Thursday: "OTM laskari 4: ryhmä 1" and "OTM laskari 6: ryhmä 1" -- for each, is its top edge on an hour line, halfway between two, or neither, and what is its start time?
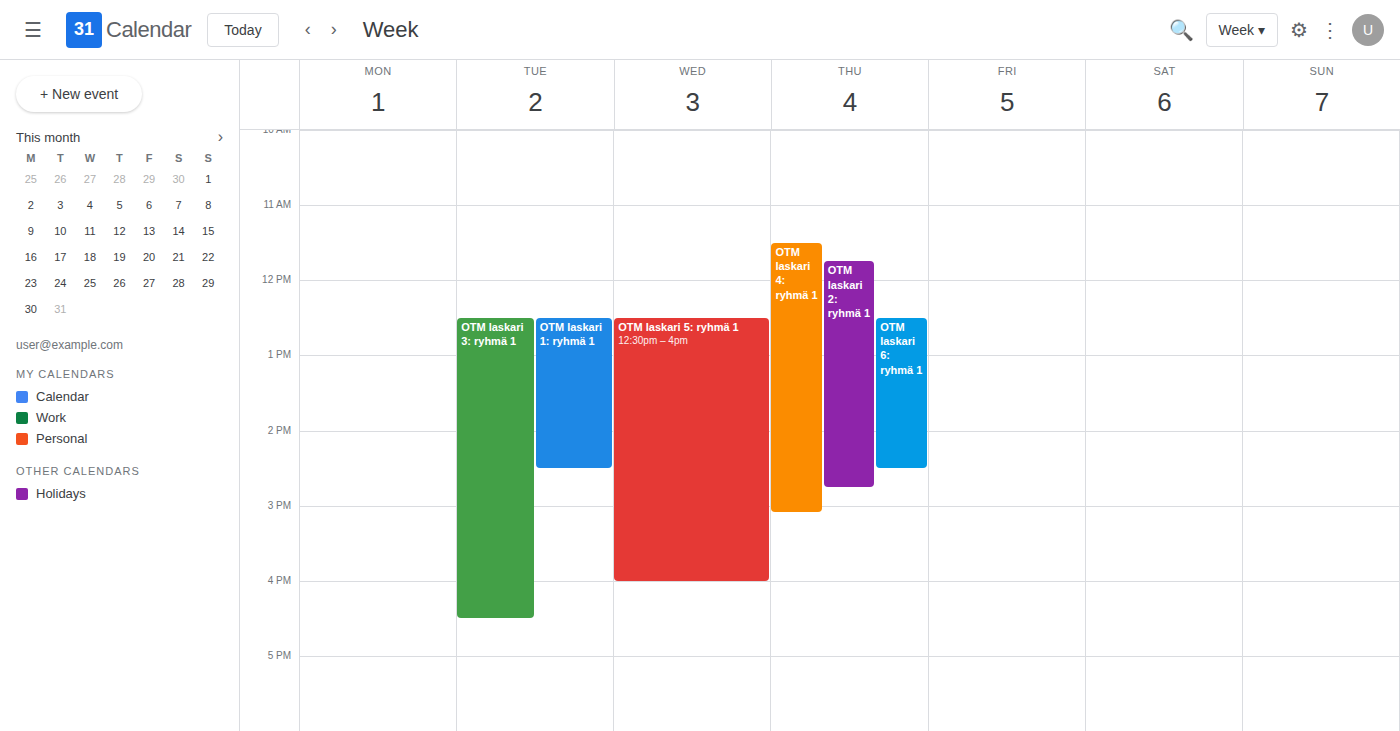
"OTM laskari 4: ryhmä 1": 11:30 AM, halfway between the 11 AM and 12 PM lines. "OTM laskari 6: ryhmä 1": 12:30 PM, halfway between the 12 PM and 1 PM lines.